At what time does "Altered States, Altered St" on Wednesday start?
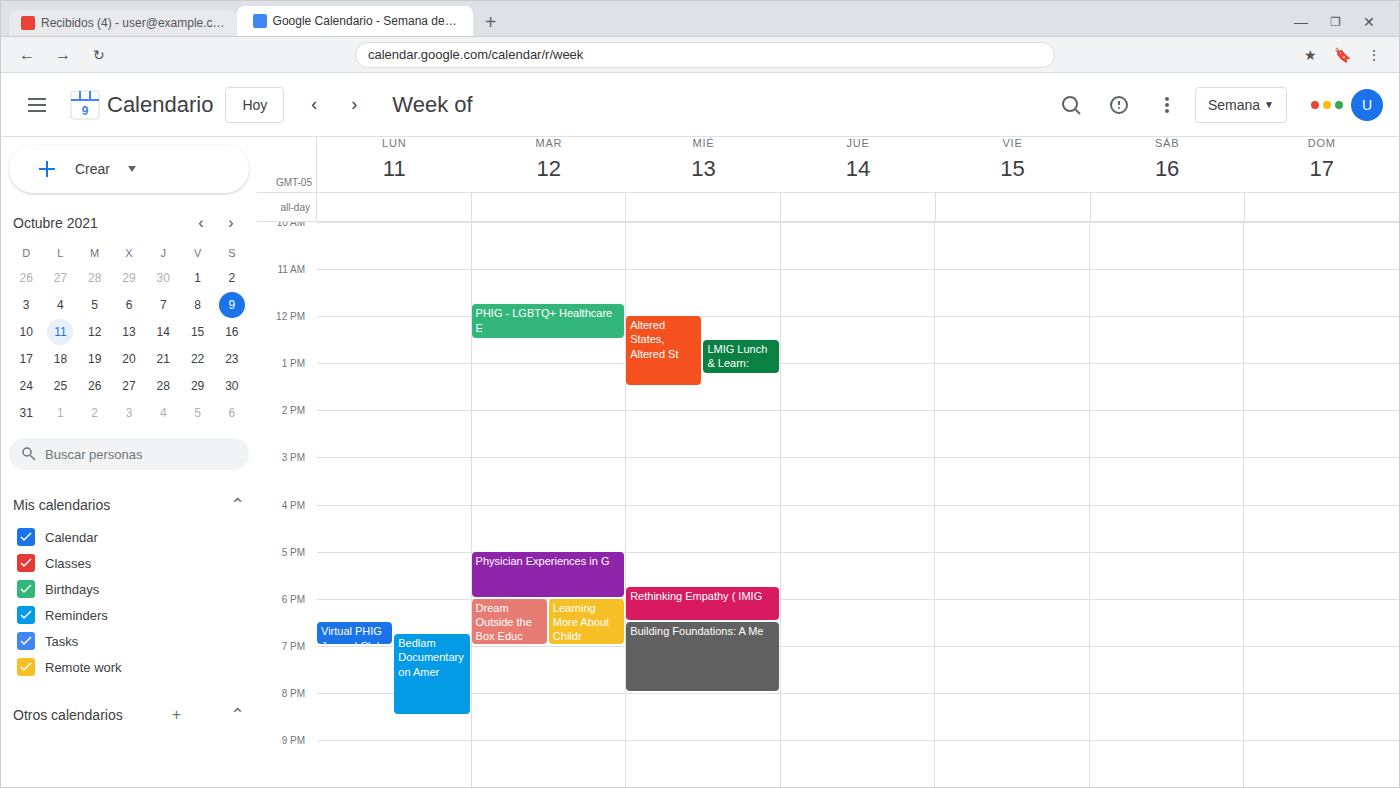
12:00 PM